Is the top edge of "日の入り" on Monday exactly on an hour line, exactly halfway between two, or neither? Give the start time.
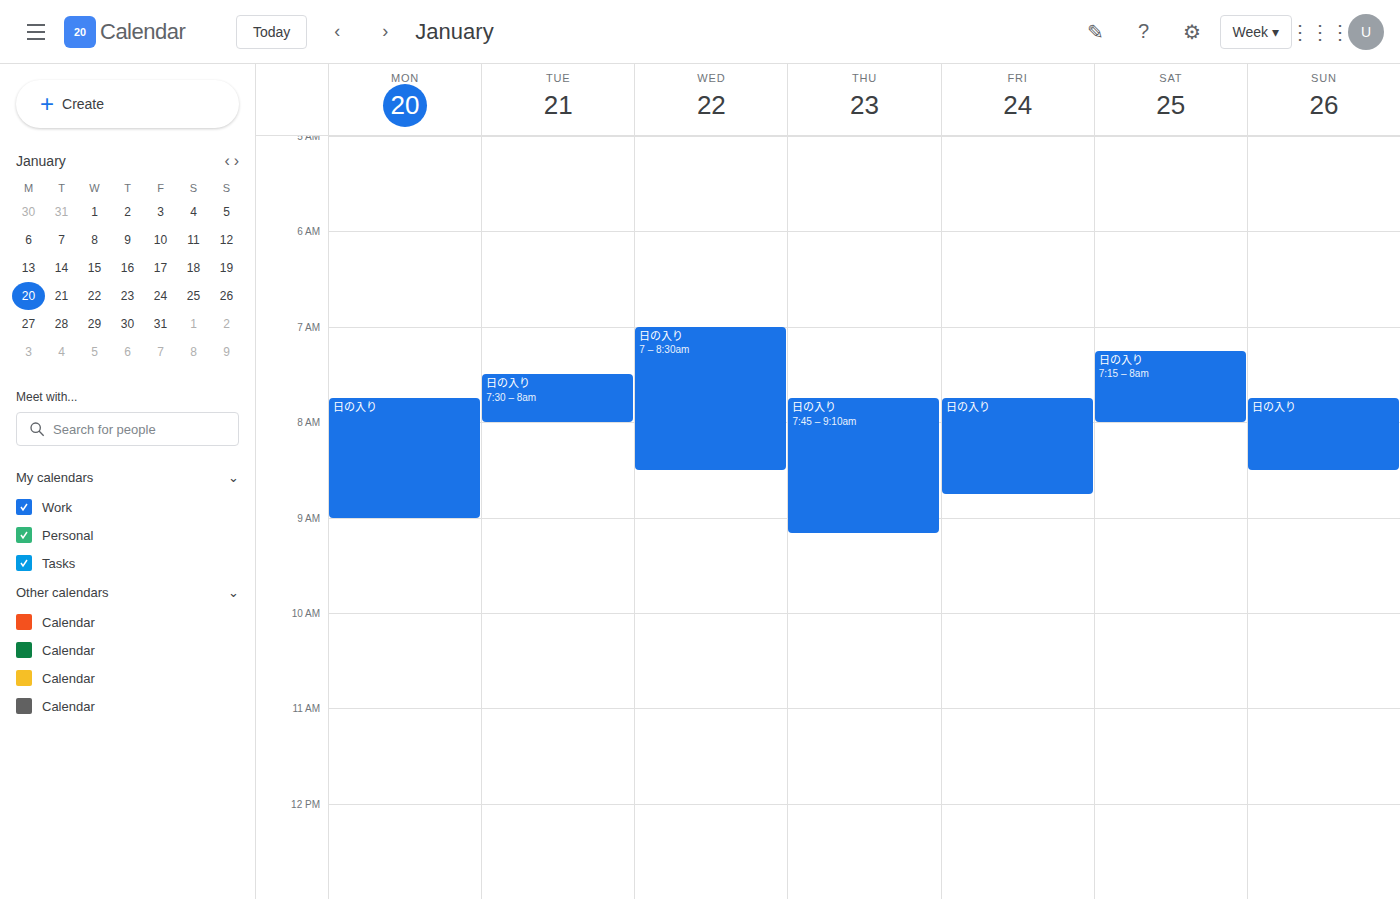
7:45 AM -- neither: three quarters of the way from the 7 AM line to the 8 AM line.